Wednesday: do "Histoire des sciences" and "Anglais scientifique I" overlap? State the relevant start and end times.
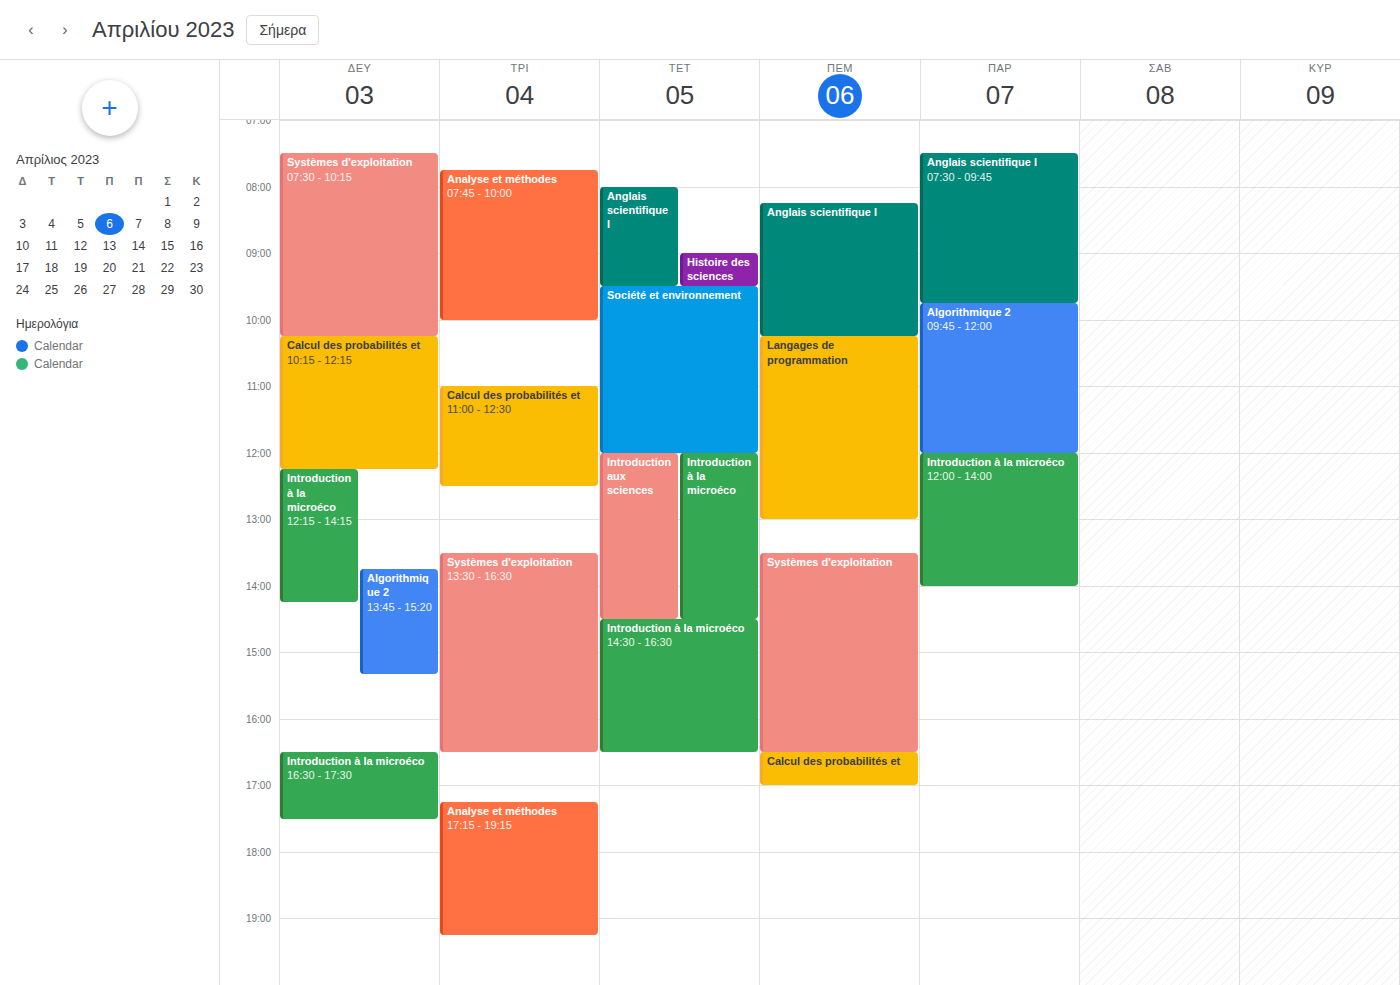
"Histoire des sciences" starts at 9:00 AM, before "Anglais scientifique I" ends at 9:30 AM -- they overlap.